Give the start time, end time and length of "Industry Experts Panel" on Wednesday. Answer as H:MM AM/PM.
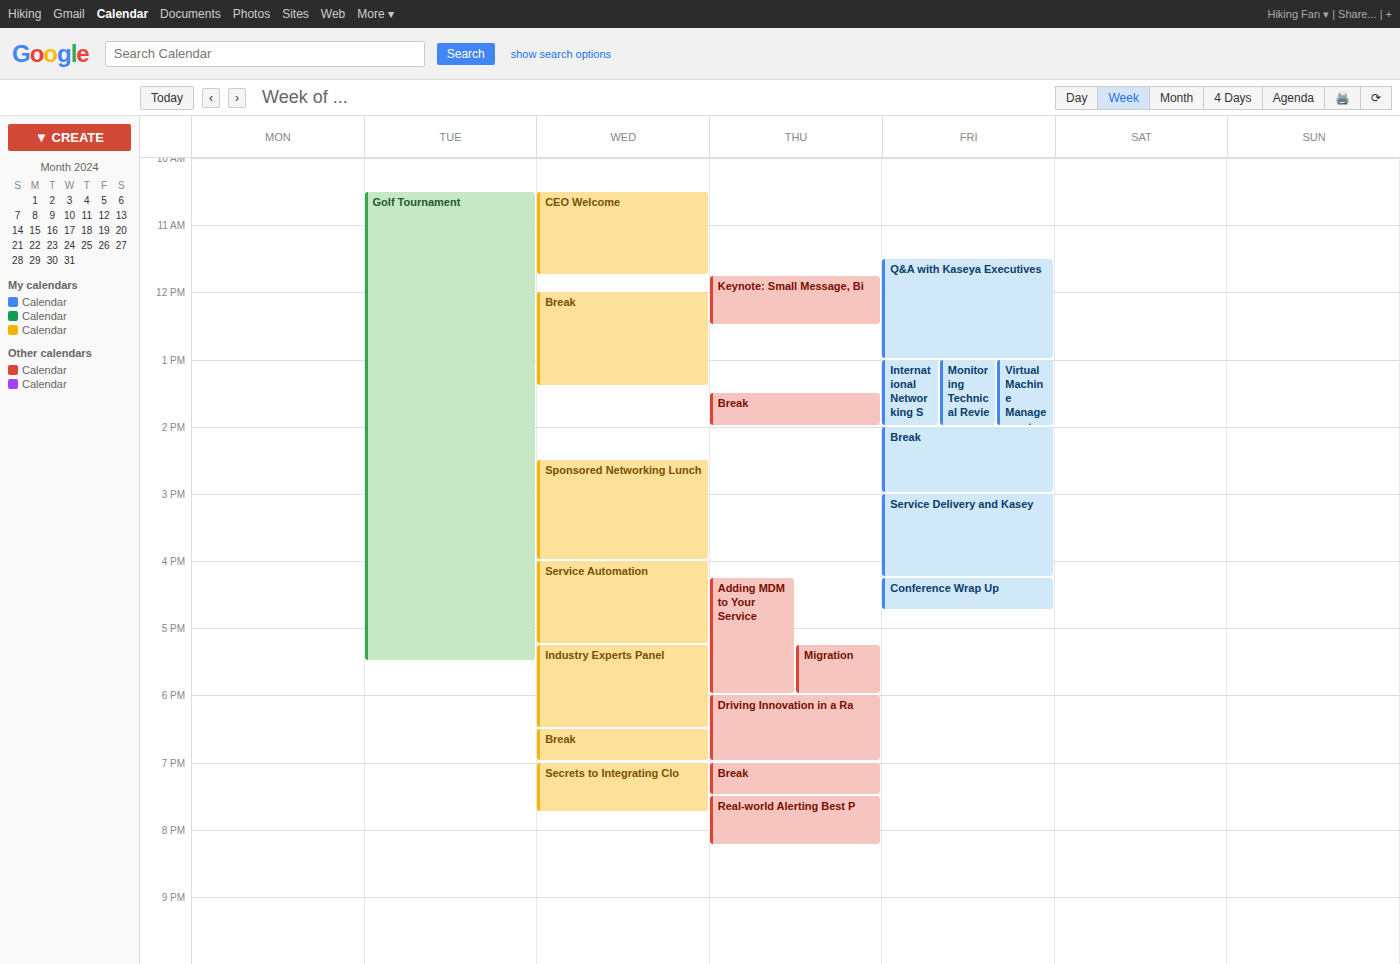
5:15 PM to 6:30 PM, 1 hour 15 minutes